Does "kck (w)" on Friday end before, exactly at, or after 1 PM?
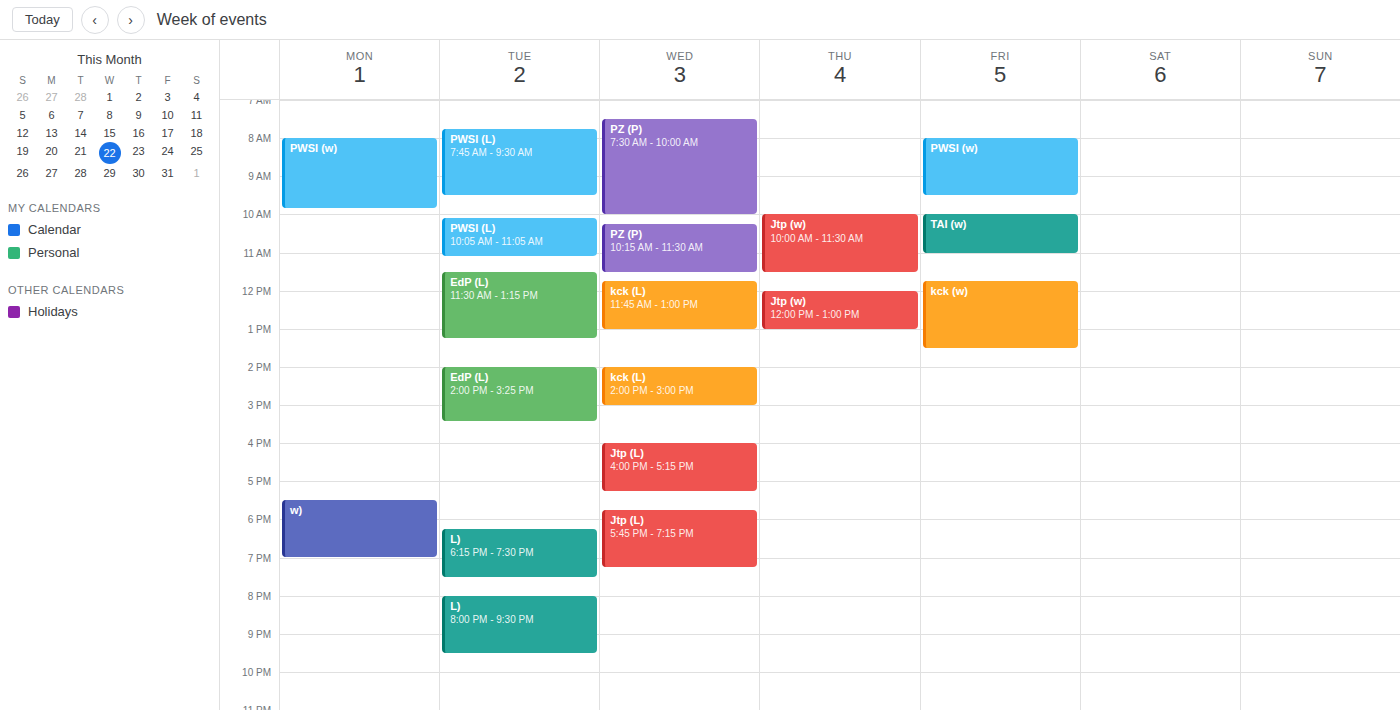
1:30 PM -- after 1 PM, 30 minutes below the 1 PM line.